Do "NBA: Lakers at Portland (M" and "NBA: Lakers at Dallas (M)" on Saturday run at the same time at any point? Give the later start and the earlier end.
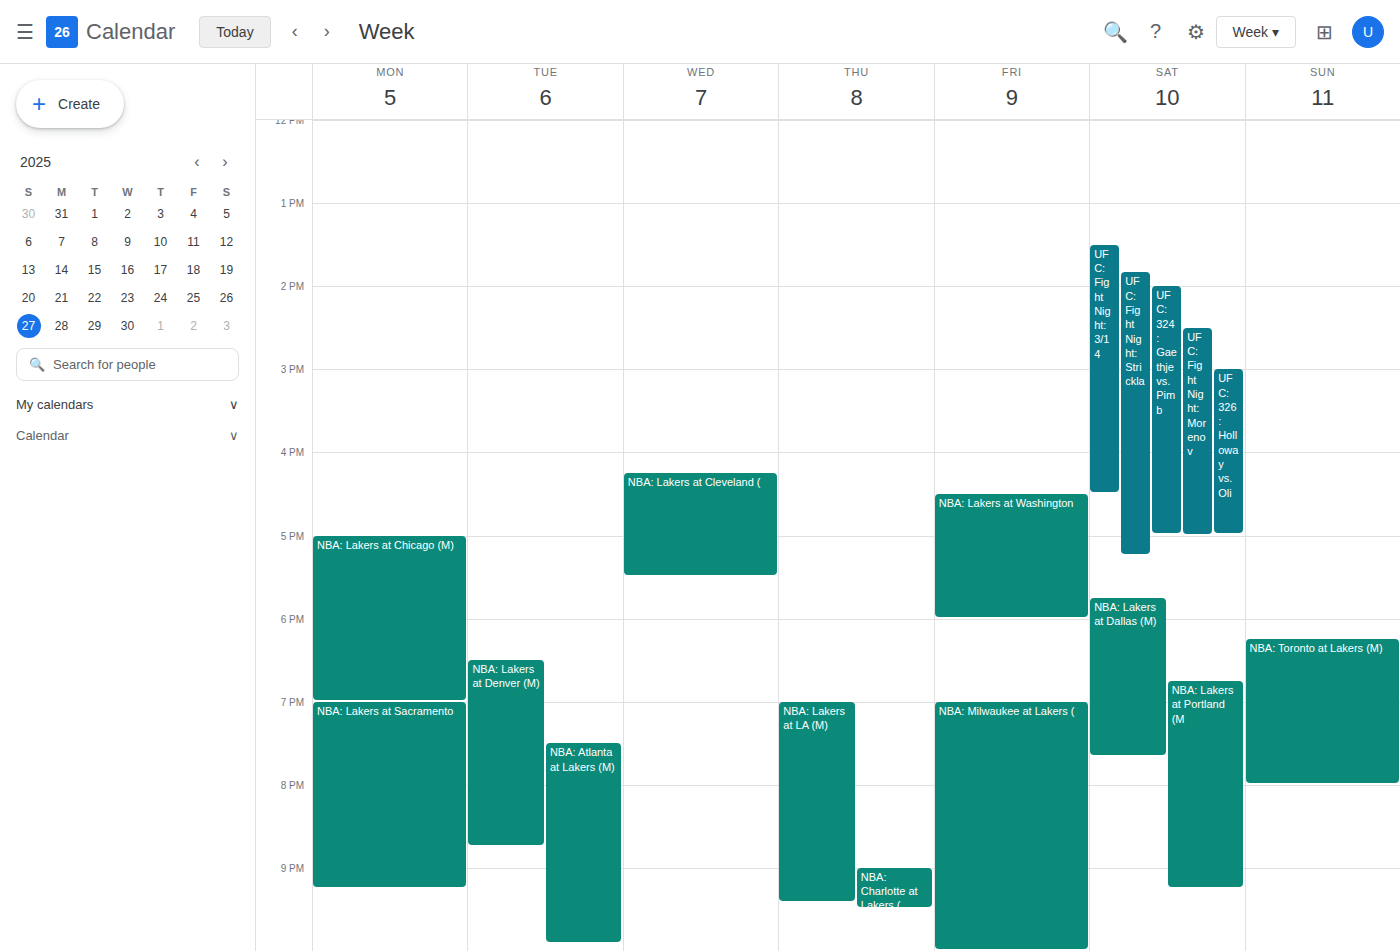
"NBA: Lakers at Portland (M" starts at 6:45 PM, before "NBA: Lakers at Dallas (M)" ends at 7:40 PM -- they overlap.